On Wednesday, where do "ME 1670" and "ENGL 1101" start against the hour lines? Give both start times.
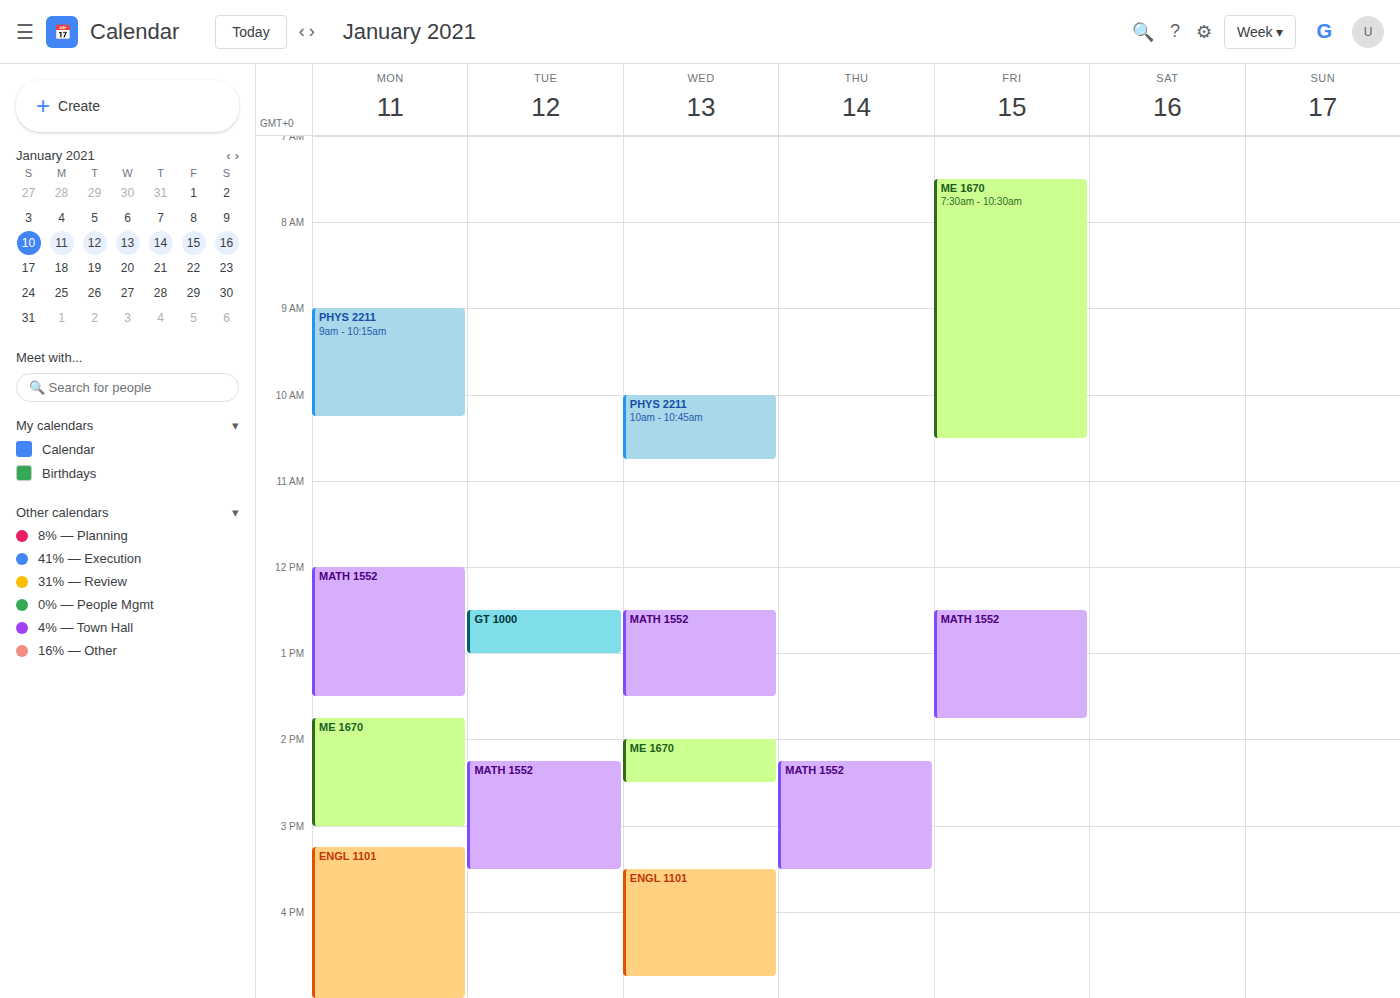
"ME 1670": 2:00 PM, exactly on the 2 PM line. "ENGL 1101": 3:30 PM, halfway between the 3 PM and 4 PM lines.